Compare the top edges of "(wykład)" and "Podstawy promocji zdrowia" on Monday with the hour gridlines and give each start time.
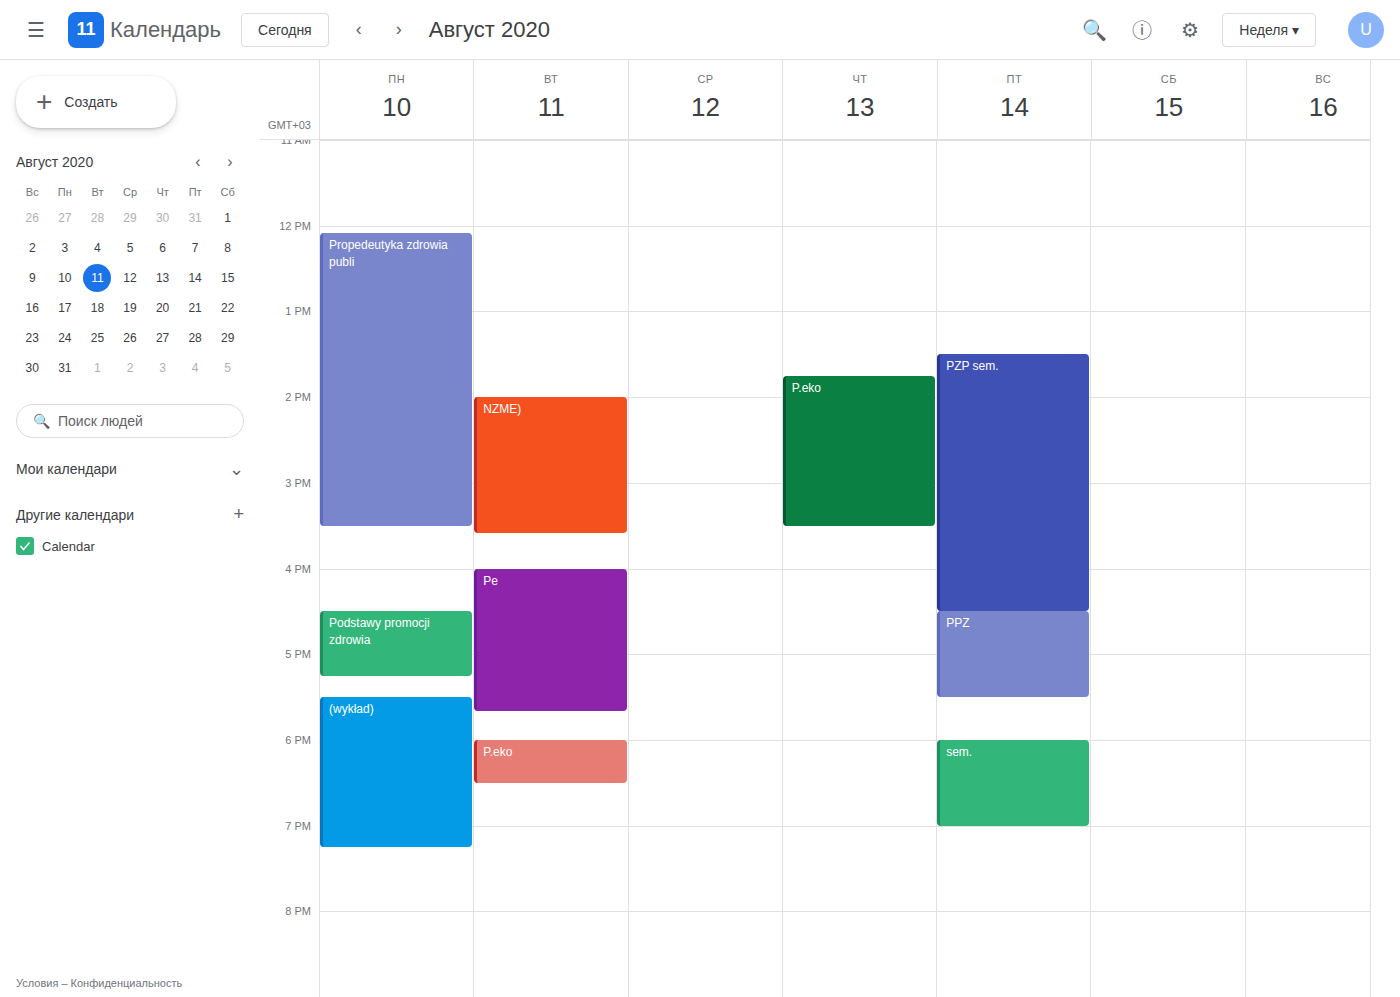
"(wykład)": 5:30 PM, halfway between the 5 PM and 6 PM lines. "Podstawy promocji zdrowia": 4:30 PM, halfway between the 4 PM and 5 PM lines.